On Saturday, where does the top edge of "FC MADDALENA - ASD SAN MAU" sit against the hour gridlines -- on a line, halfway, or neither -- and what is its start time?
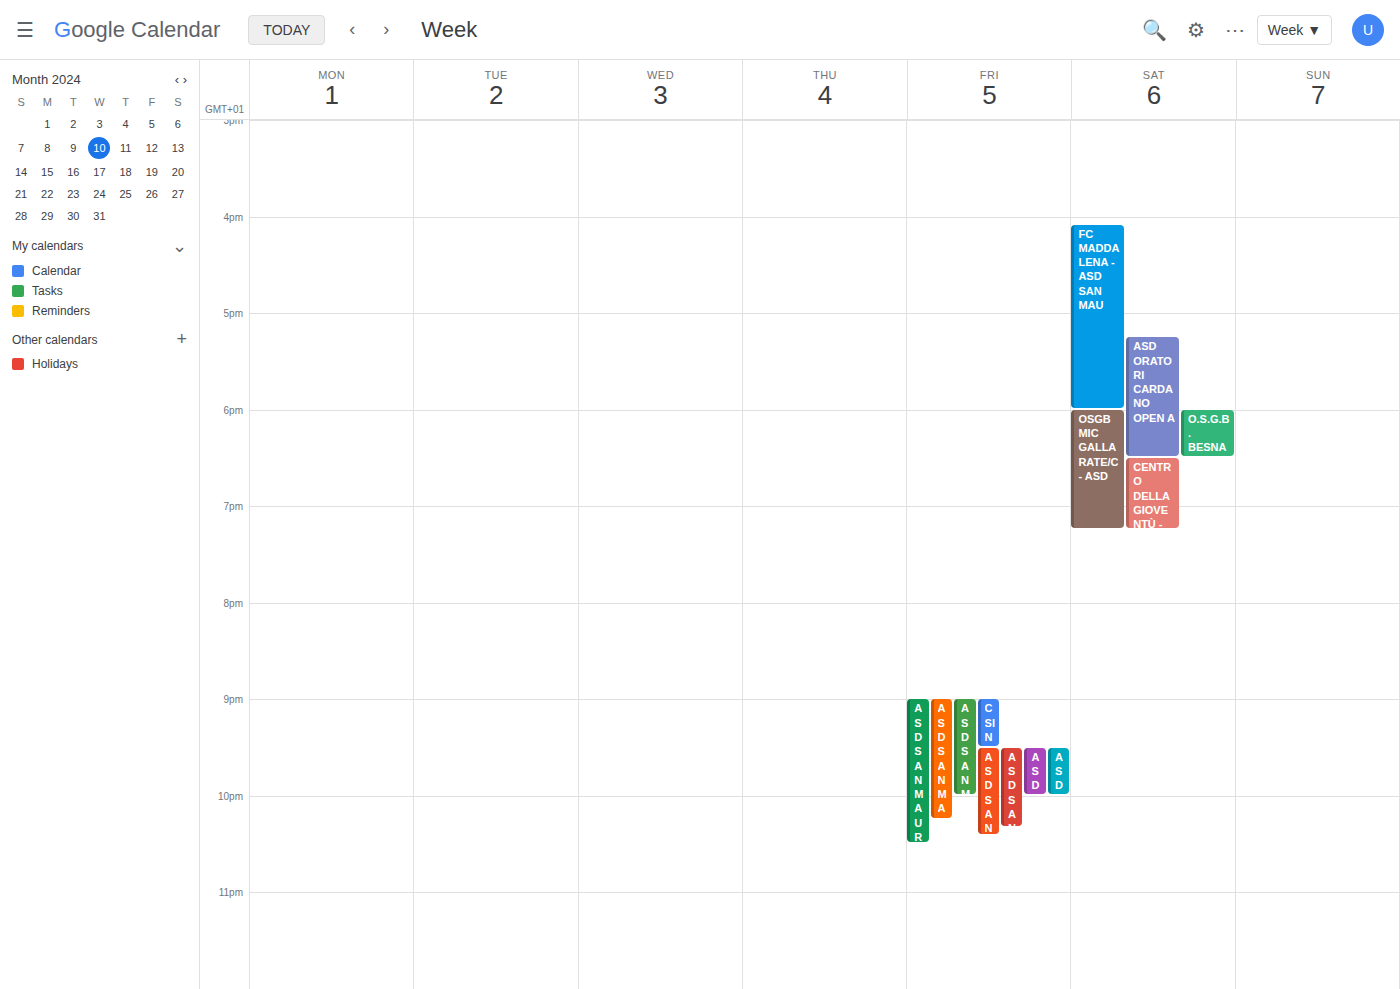
4:05 PM -- neither: 5 minutes below the 4 PM line and 55 minutes above the 5 PM line.